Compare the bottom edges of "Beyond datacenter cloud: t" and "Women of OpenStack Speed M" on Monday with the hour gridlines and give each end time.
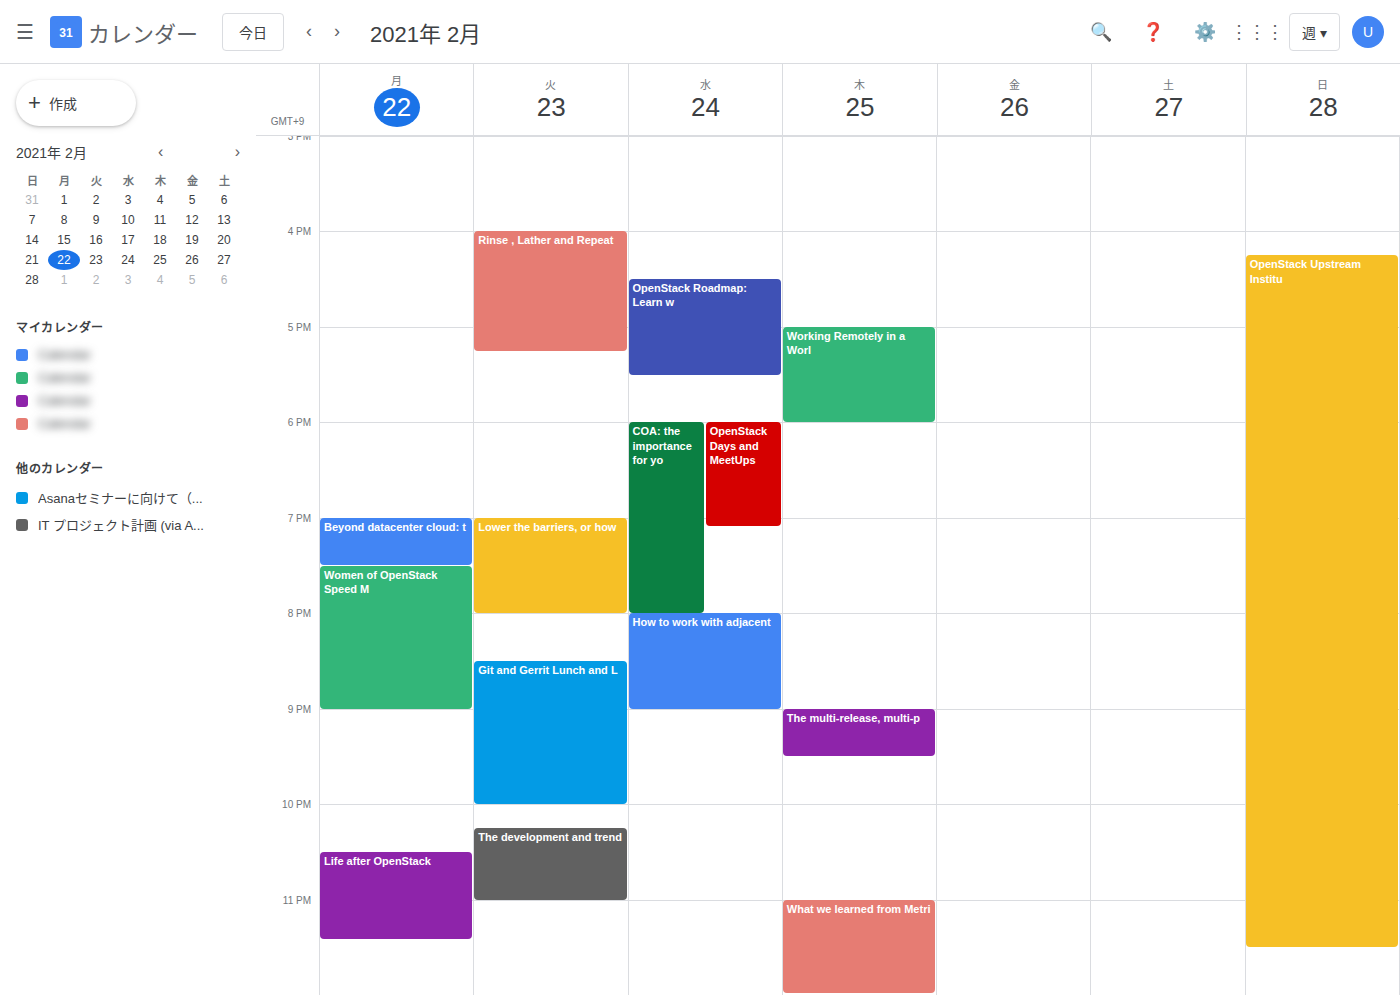
"Beyond datacenter cloud: t": 7:30 PM, halfway between the 7 PM and 8 PM lines. "Women of OpenStack Speed M": 9:00 PM, exactly on the 9 PM line.